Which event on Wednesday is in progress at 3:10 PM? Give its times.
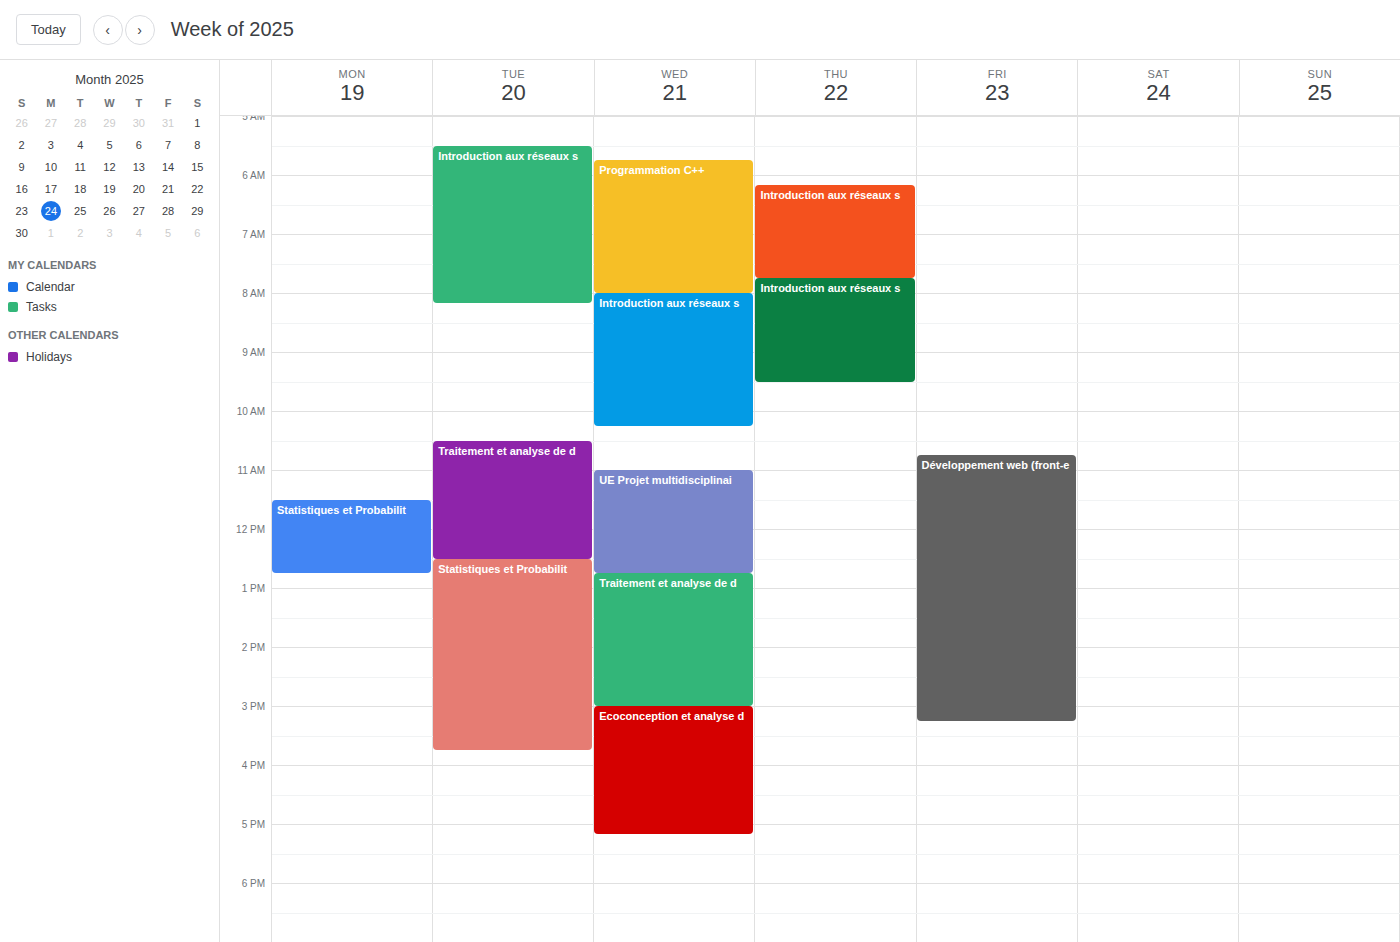
"Ecoconception et analyse d", 3:00 PM to 5:10 PM